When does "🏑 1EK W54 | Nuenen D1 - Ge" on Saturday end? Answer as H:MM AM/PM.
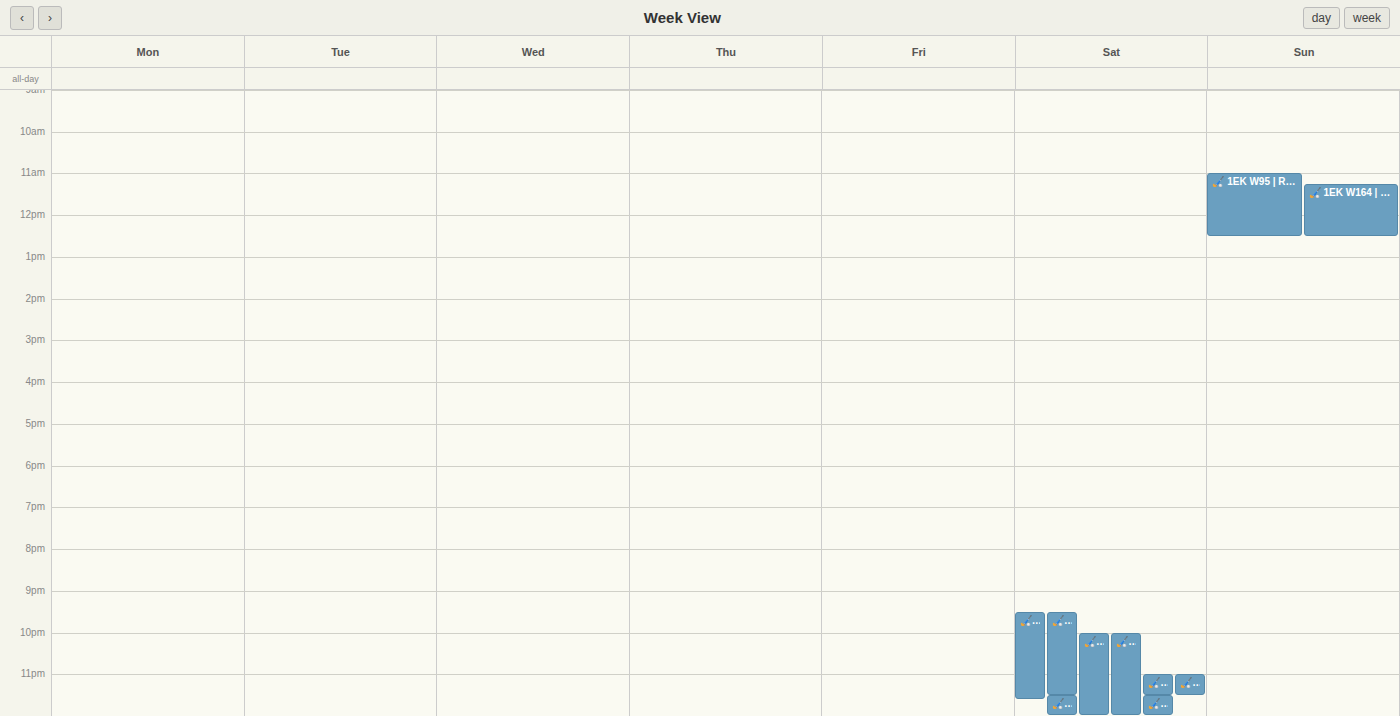
11:30 PM